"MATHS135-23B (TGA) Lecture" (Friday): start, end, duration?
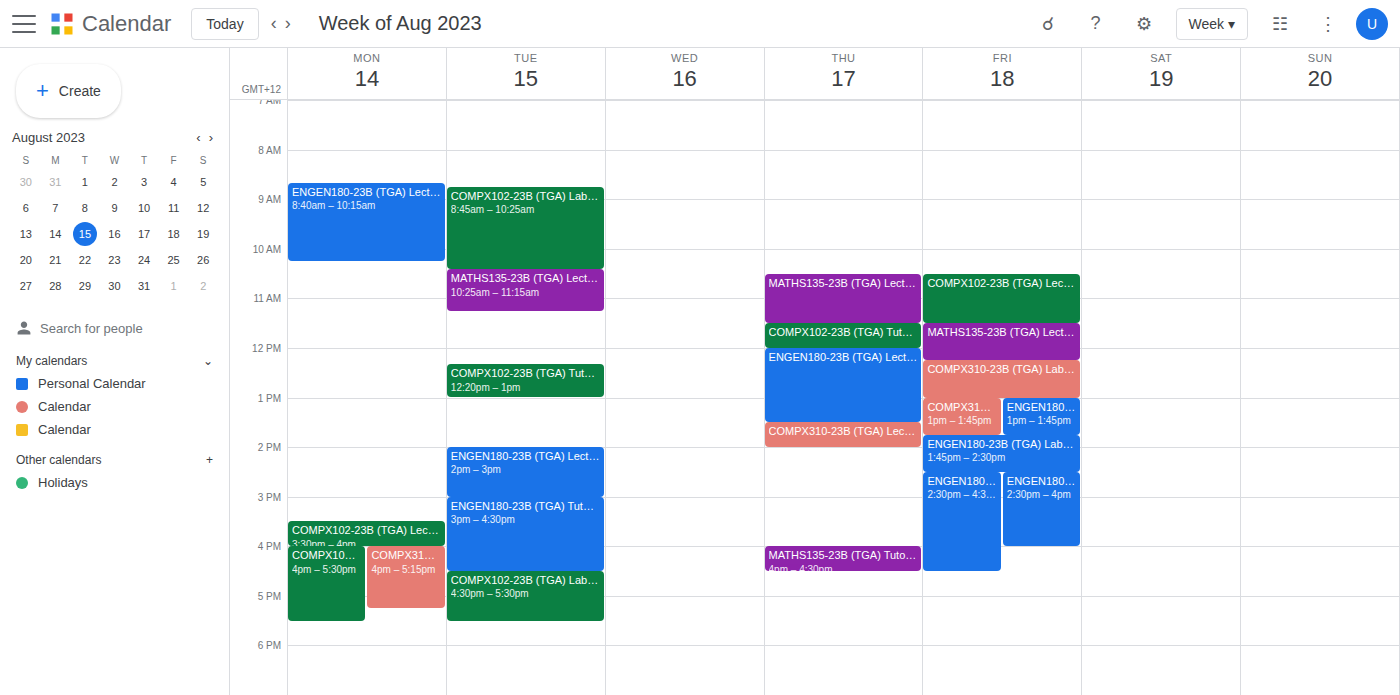
11:30 AM to 12:15 PM, 45 minutes